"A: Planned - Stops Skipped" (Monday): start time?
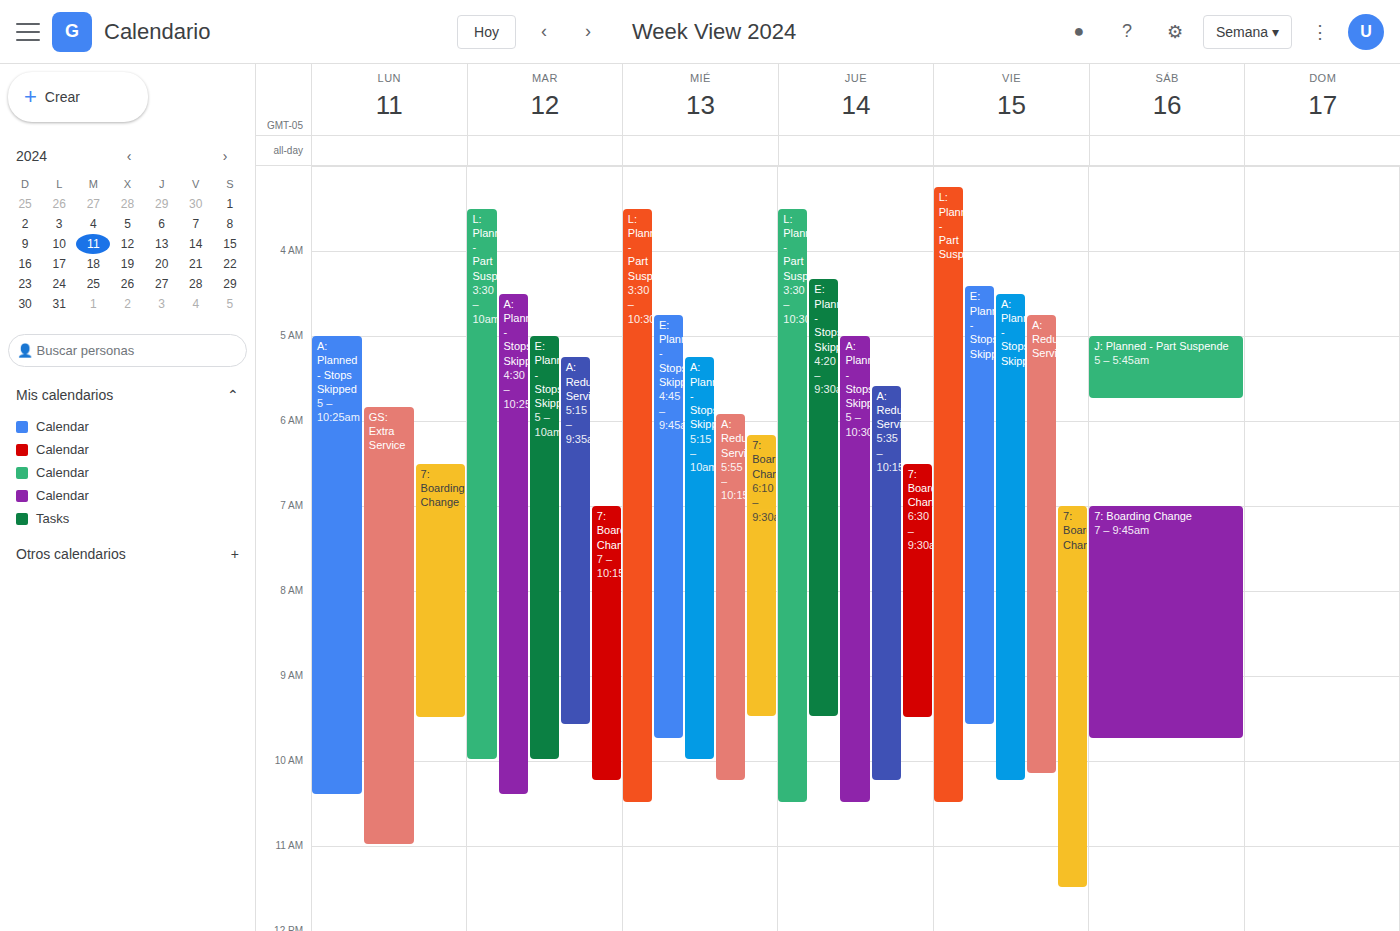
5:00 AM